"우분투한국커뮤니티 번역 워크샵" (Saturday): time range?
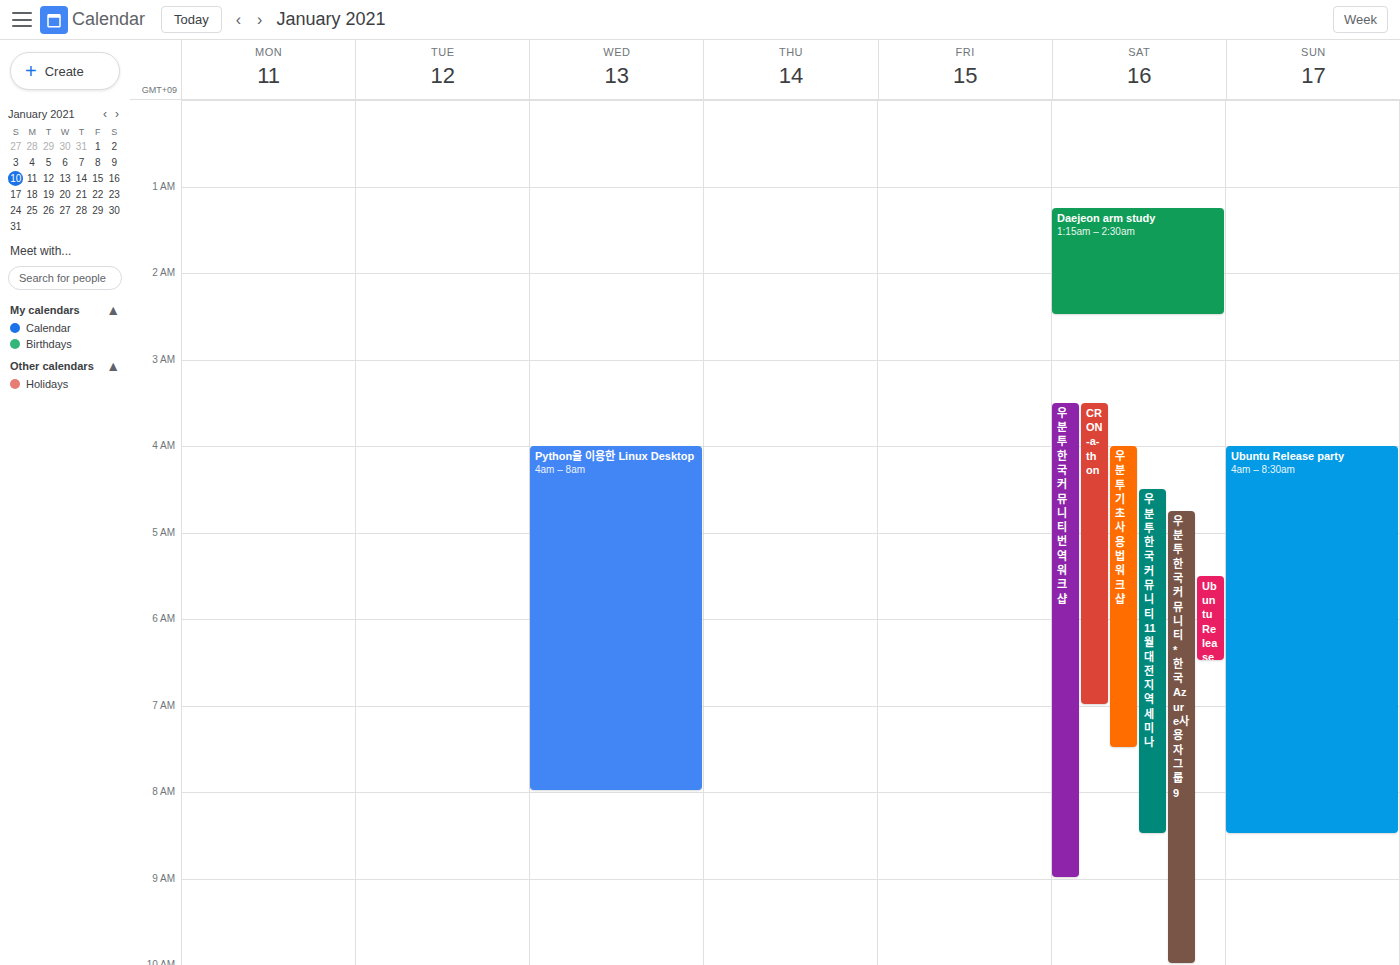
3:30 AM to 9:00 AM